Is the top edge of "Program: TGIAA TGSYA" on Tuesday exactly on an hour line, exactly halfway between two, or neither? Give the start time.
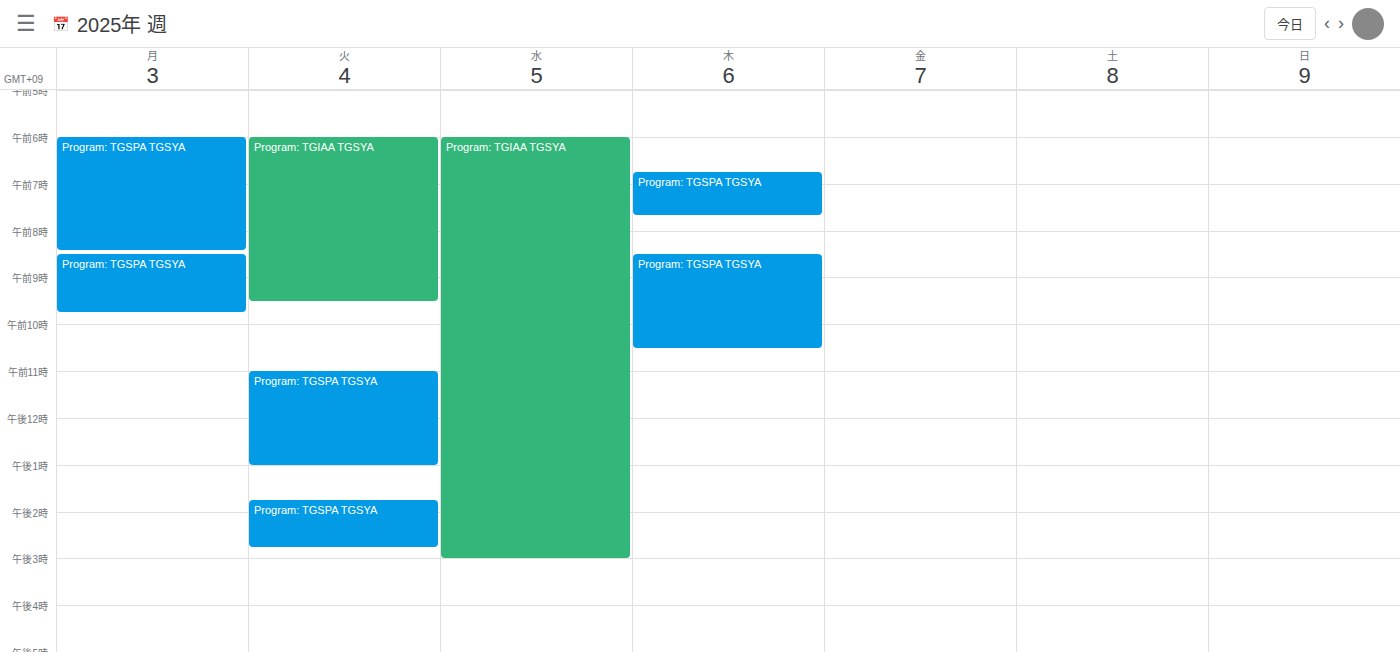
6:00 AM -- exactly on the 6 AM line.